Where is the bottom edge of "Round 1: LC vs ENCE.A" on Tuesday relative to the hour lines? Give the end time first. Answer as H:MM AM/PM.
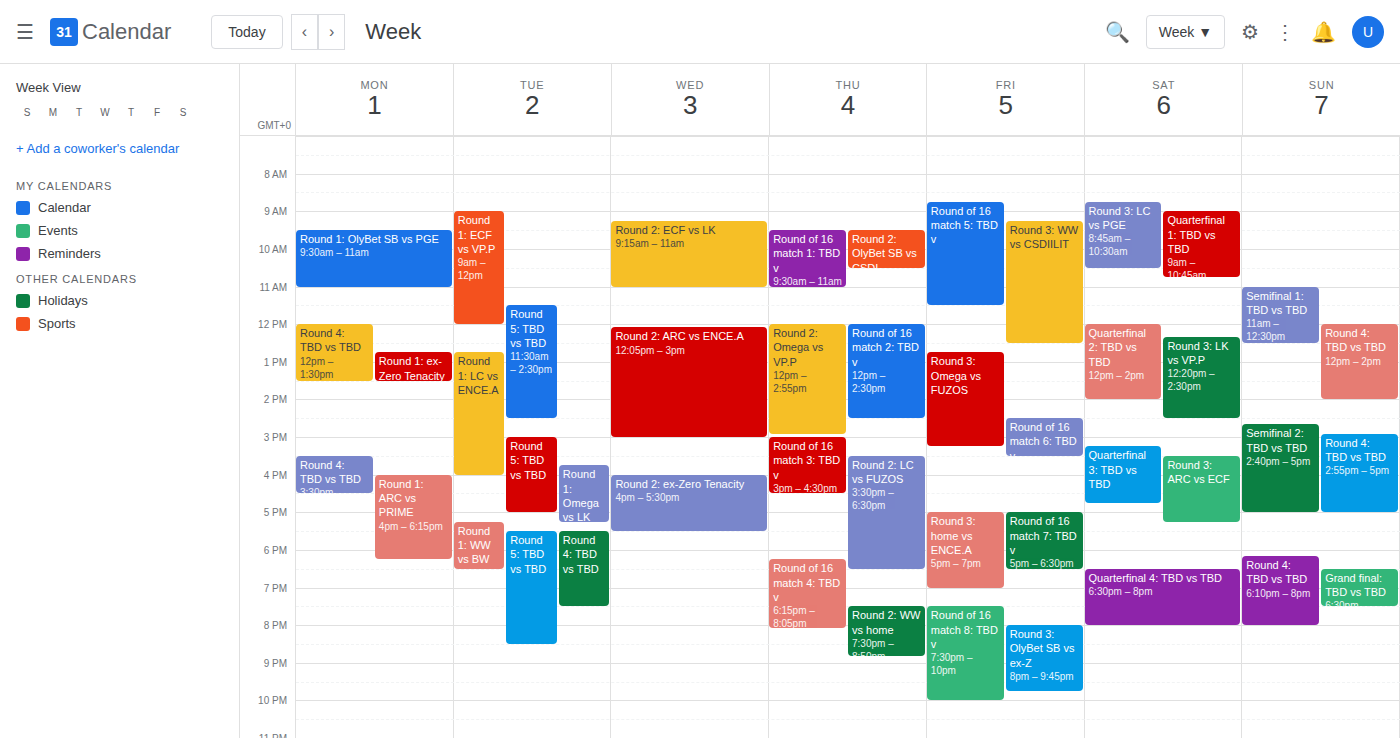
4:00 PM -- exactly on the 4 PM line.